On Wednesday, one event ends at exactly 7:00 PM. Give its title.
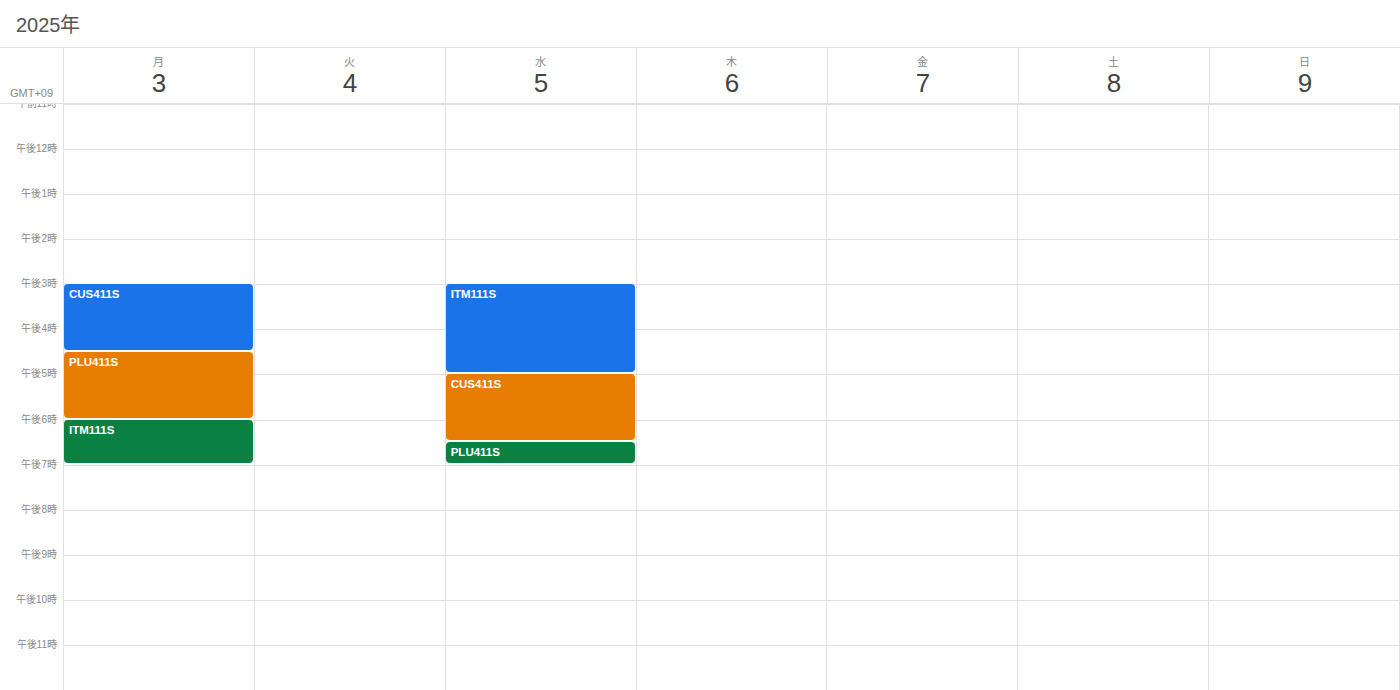
"PLU411S"